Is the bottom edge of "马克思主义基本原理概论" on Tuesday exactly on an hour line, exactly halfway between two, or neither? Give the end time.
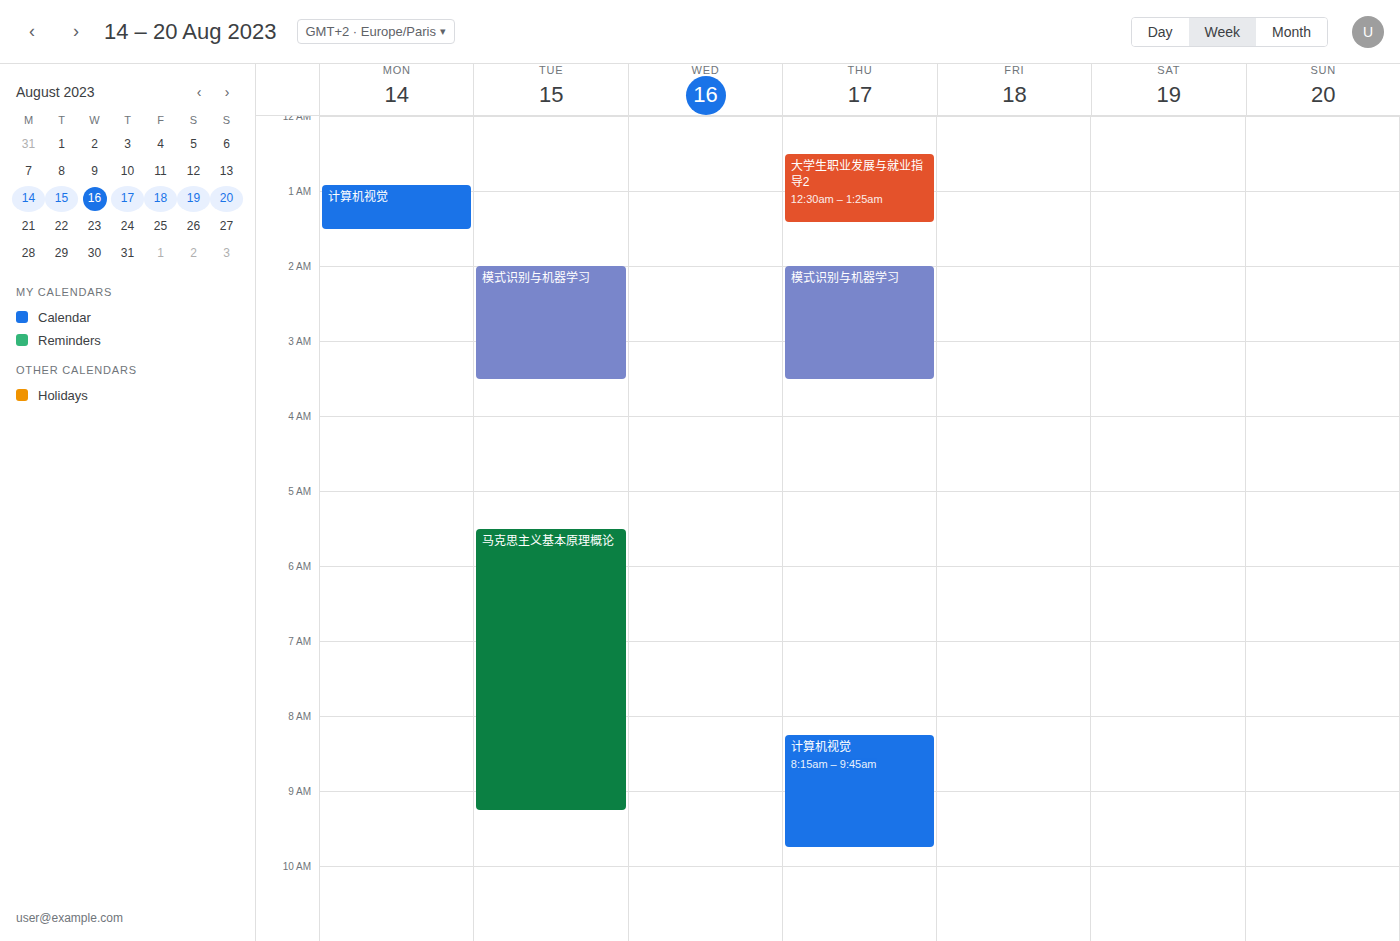
9:15 AM -- neither: a quarter of the way from the 9 AM line to the 10 AM line.